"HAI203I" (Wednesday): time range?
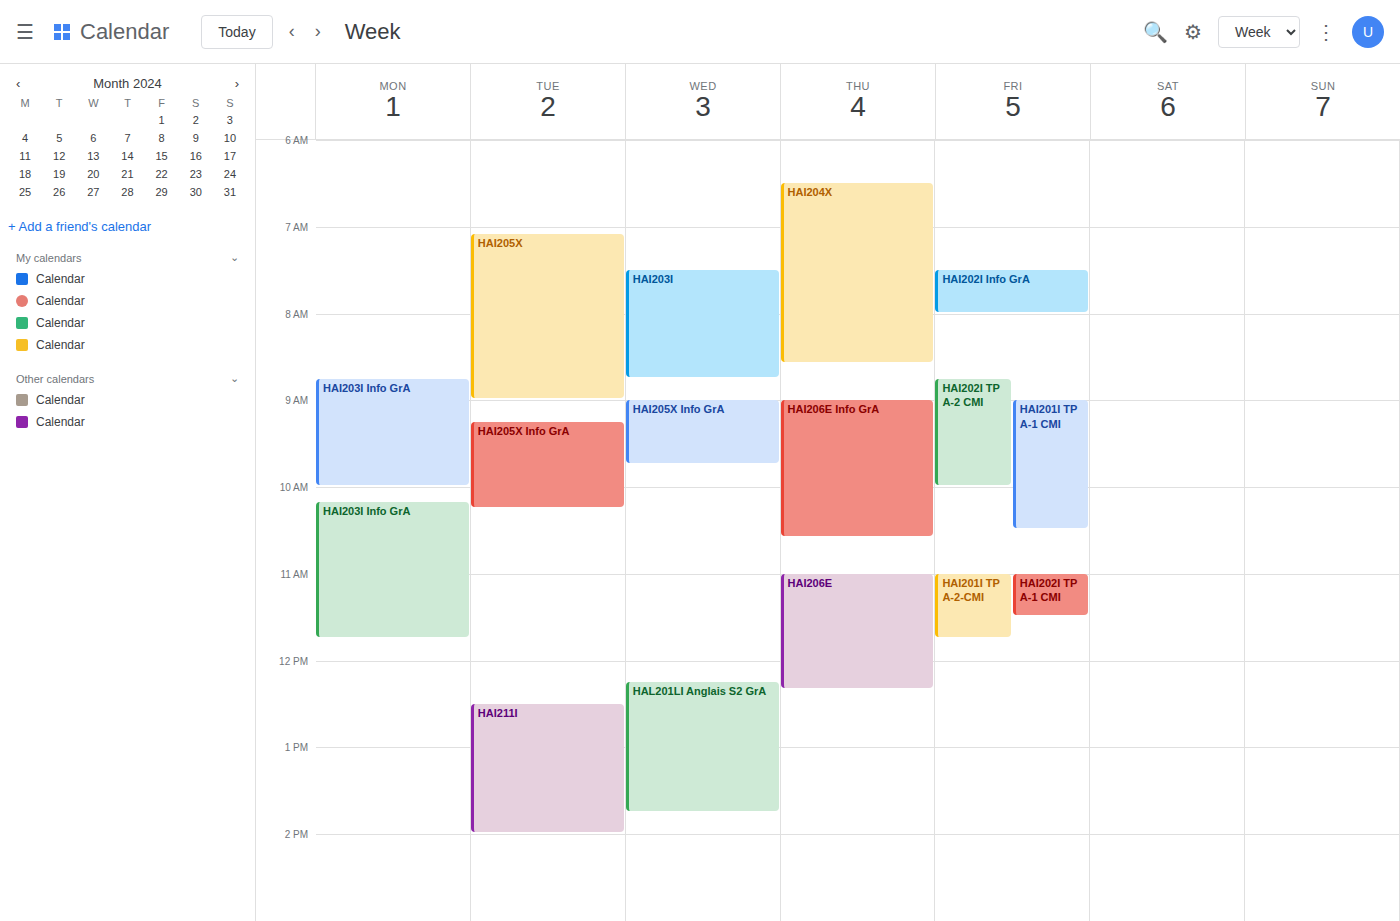
7:30 AM to 8:45 AM